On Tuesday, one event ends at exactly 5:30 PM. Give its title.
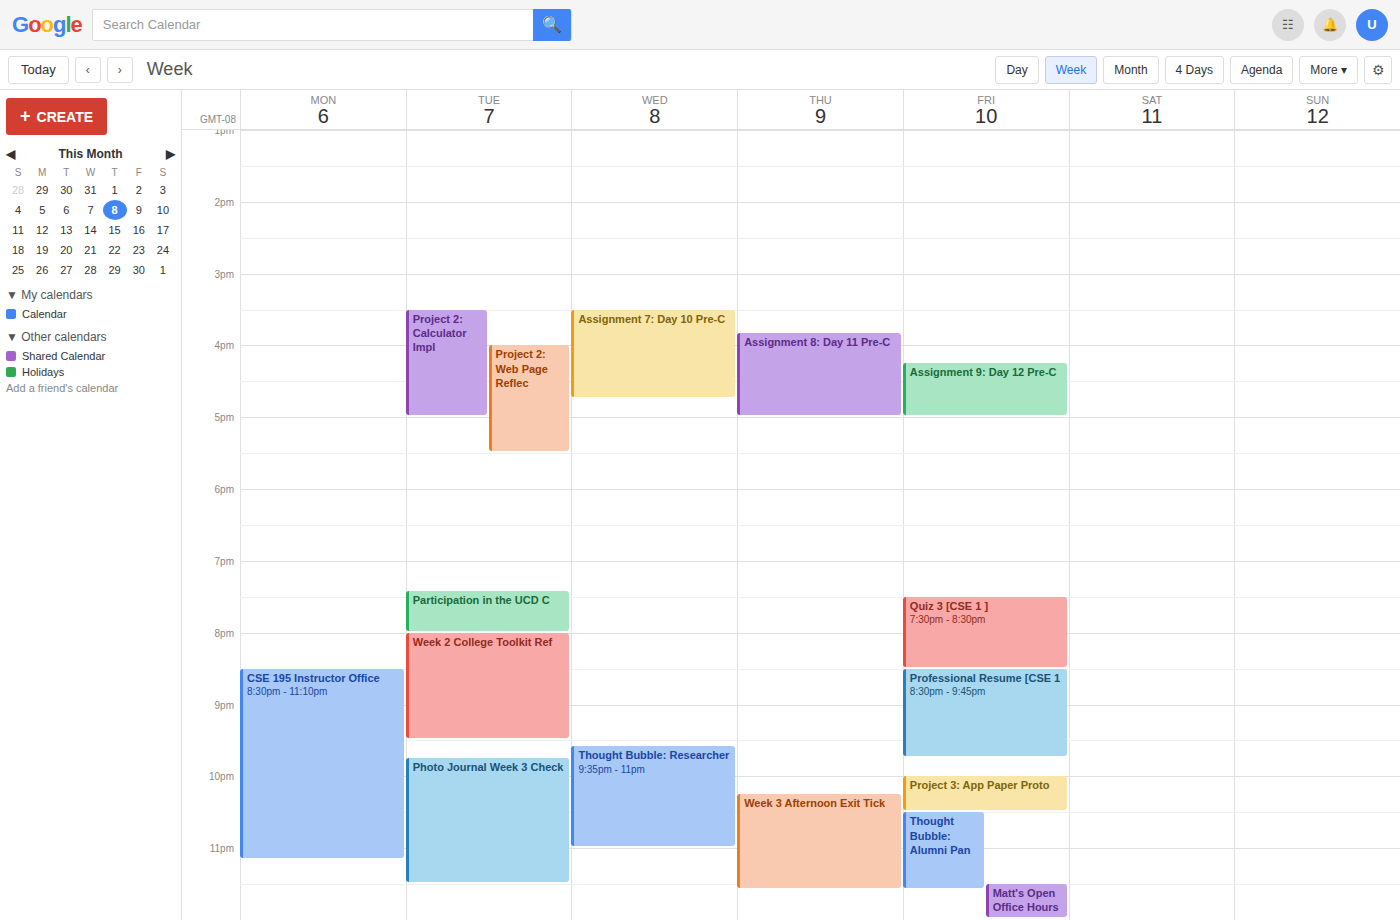
"Project 2: Web Page Reflec"